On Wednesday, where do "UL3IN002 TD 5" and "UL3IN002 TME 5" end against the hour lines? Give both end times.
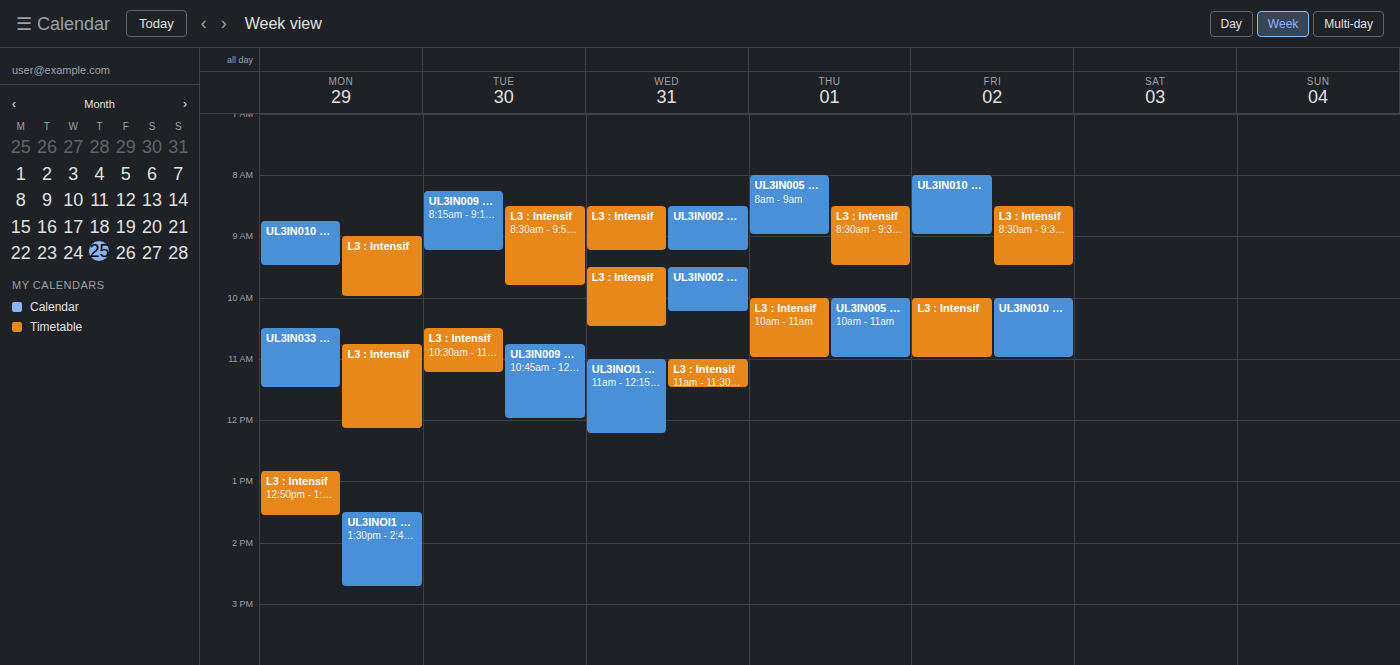
"UL3IN002 TD 5": 9:15 AM, neither: a quarter of the way from the 9 AM line to the 10 AM line. "UL3IN002 TME 5": 10:15 AM, neither: a quarter of the way from the 10 AM line to the 11 AM line.